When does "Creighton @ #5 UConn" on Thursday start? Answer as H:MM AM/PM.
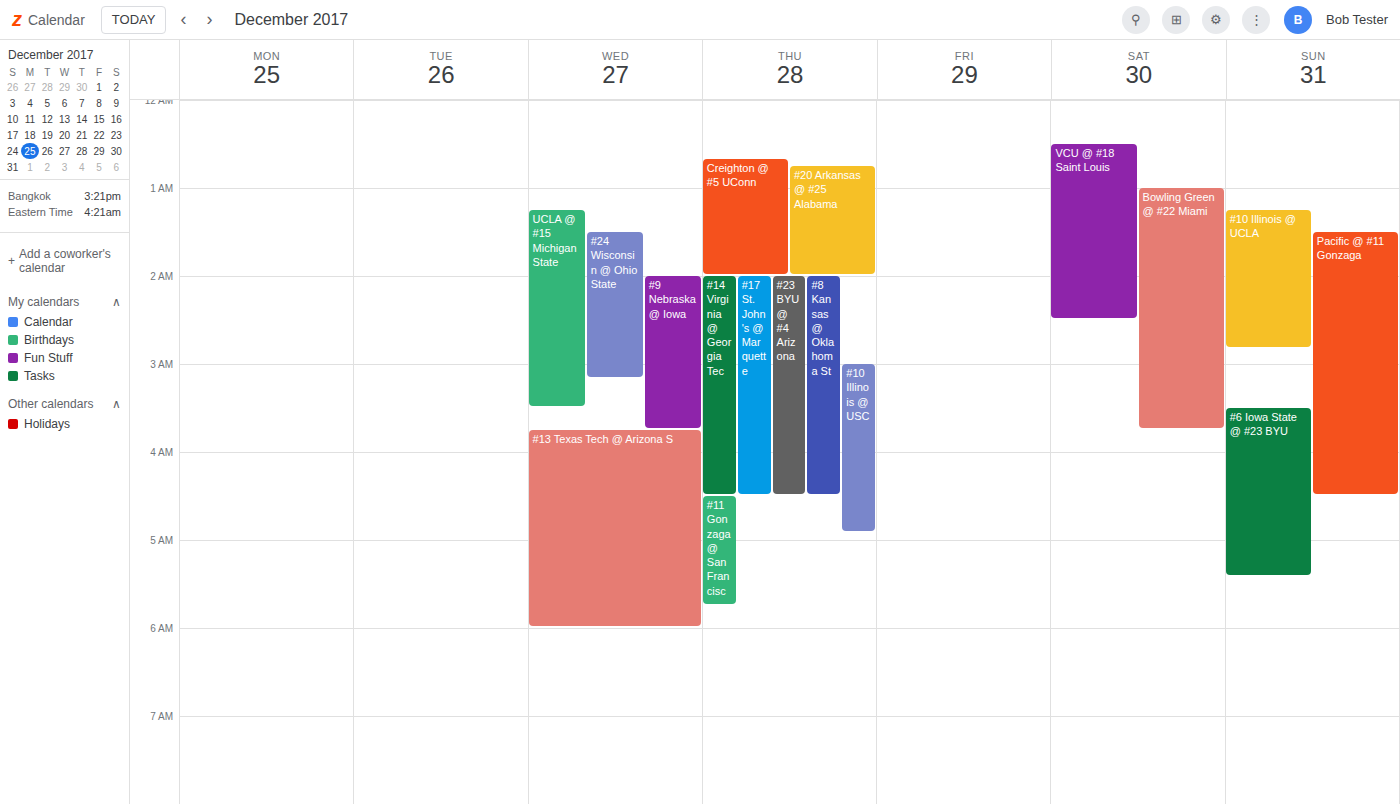
12:40 AM